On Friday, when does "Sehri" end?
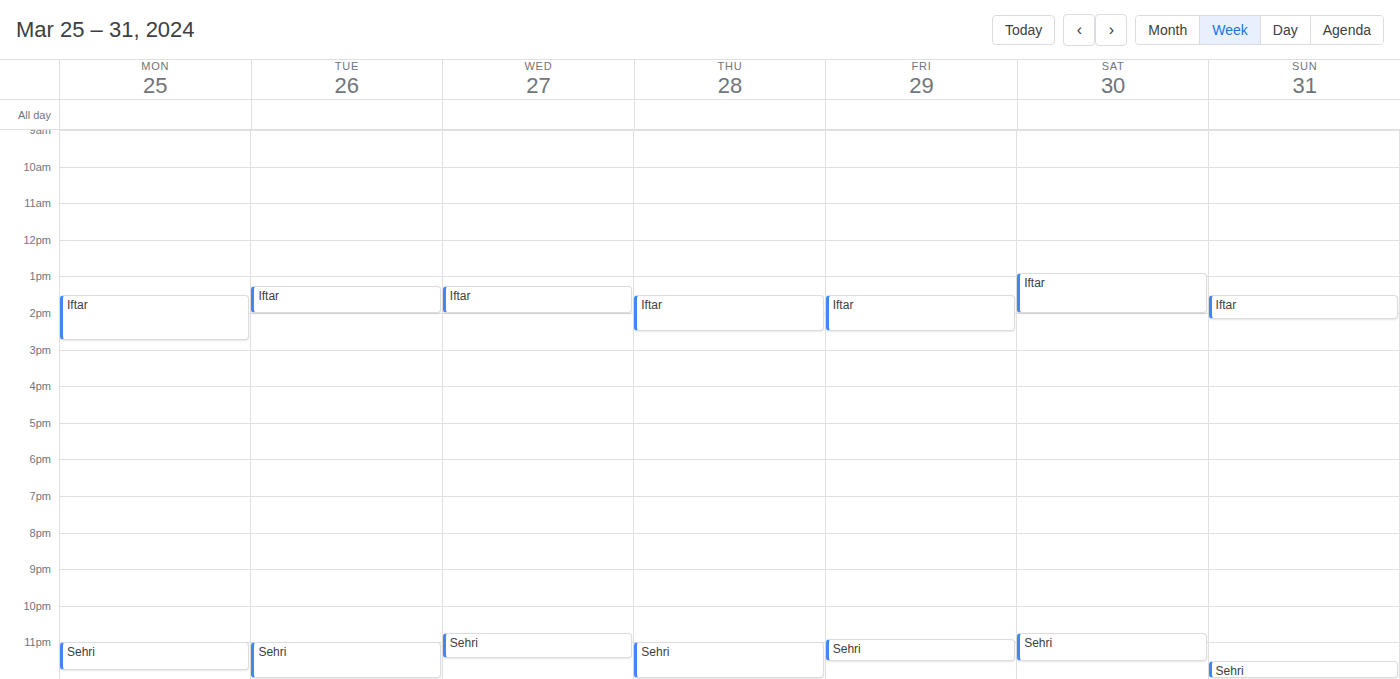
11:30 PM